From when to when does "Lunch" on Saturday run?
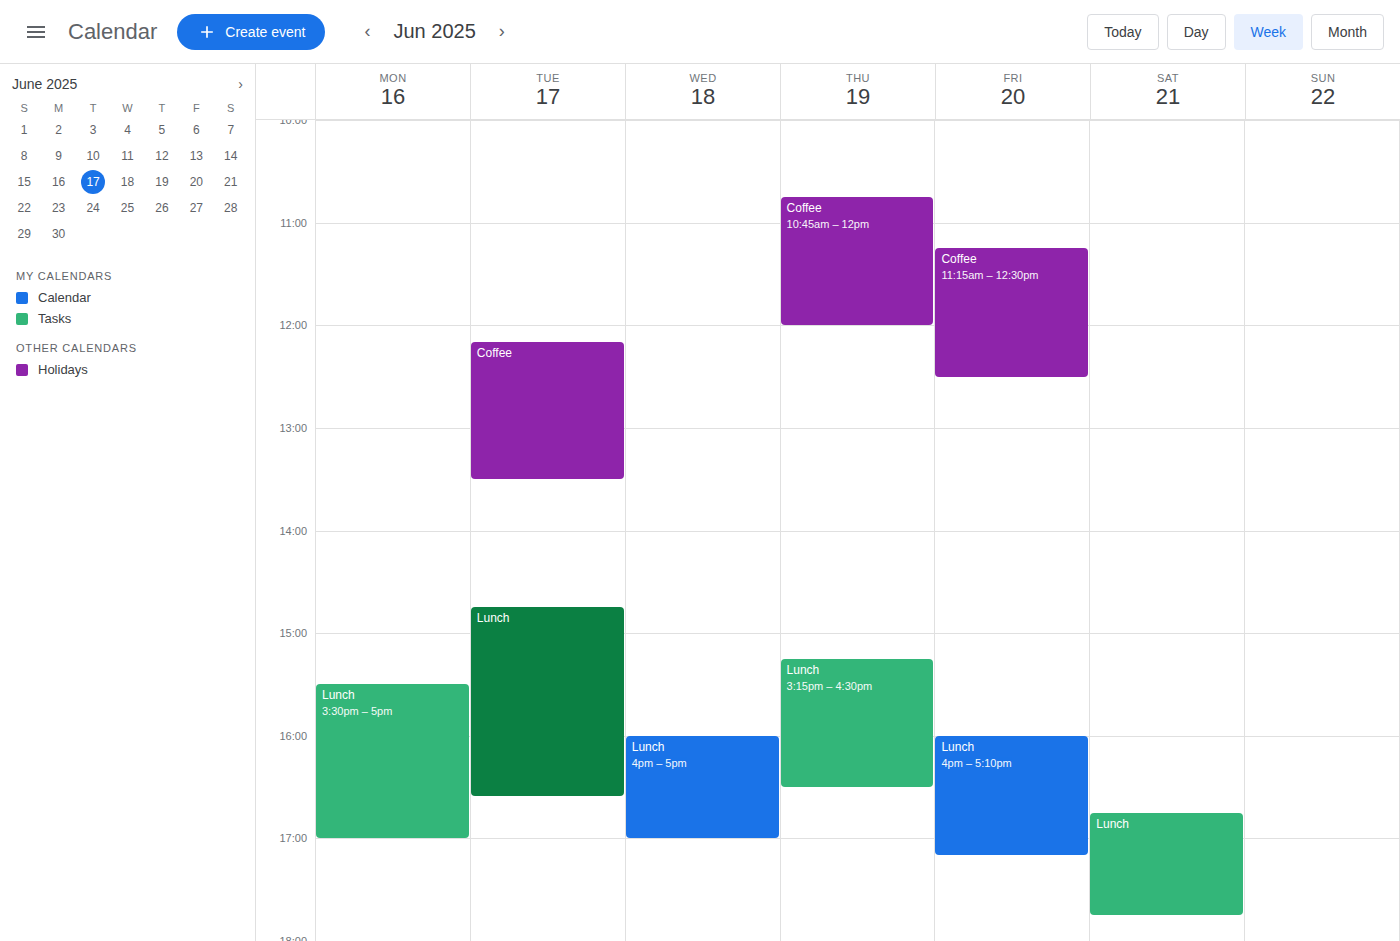
4:45 PM to 5:45 PM